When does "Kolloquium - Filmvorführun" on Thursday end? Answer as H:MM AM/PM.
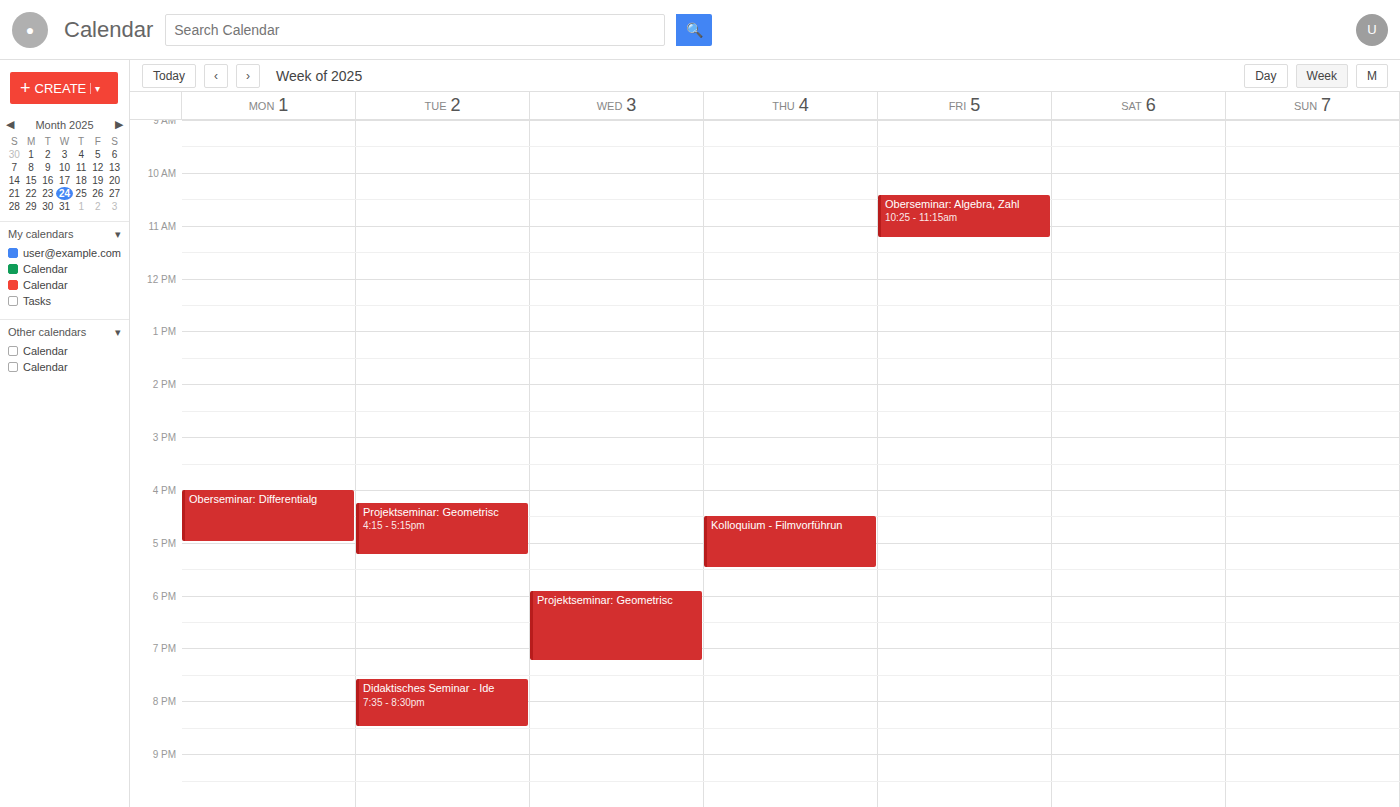
5:30 PM